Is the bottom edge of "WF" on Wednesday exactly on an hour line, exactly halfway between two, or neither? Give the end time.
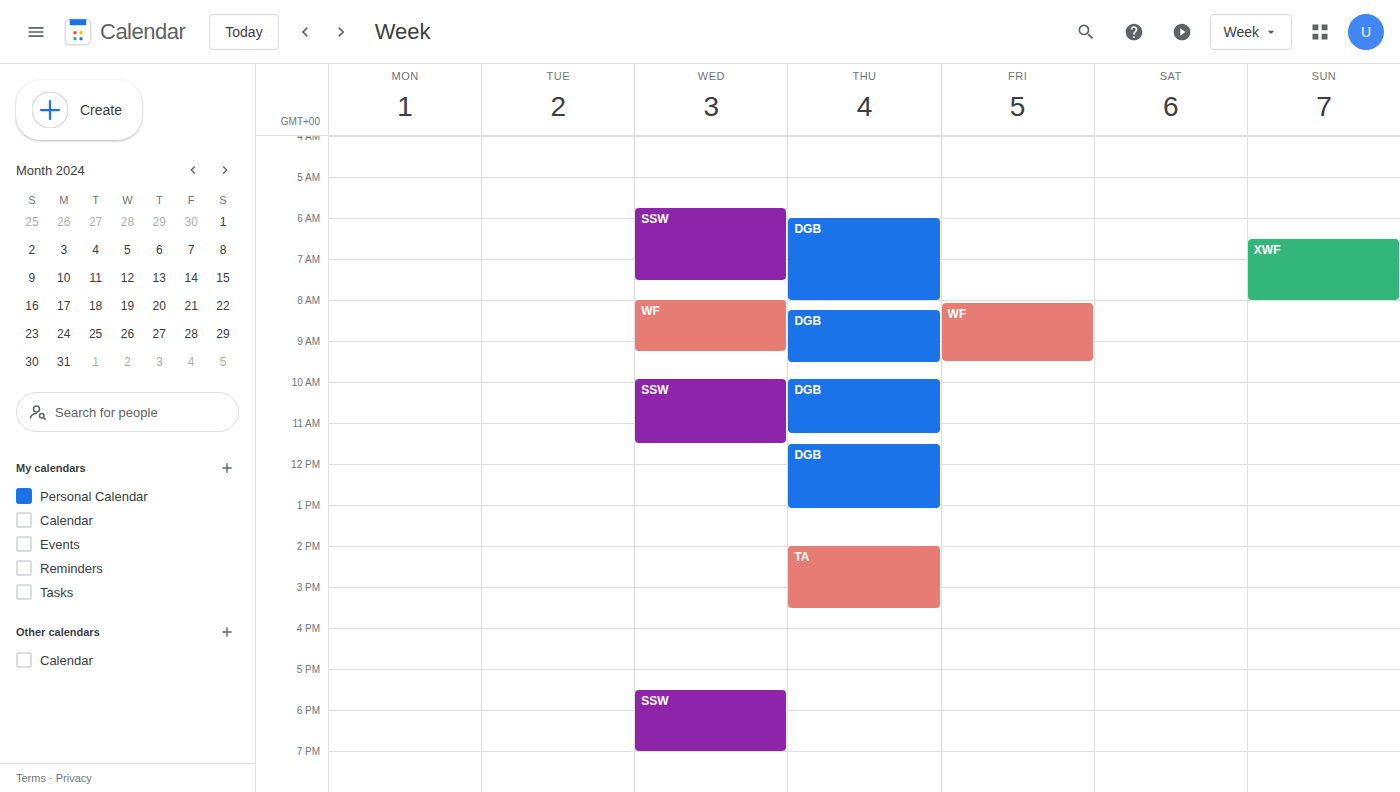
9:15 AM -- neither: a quarter of the way from the 9 AM line to the 10 AM line.